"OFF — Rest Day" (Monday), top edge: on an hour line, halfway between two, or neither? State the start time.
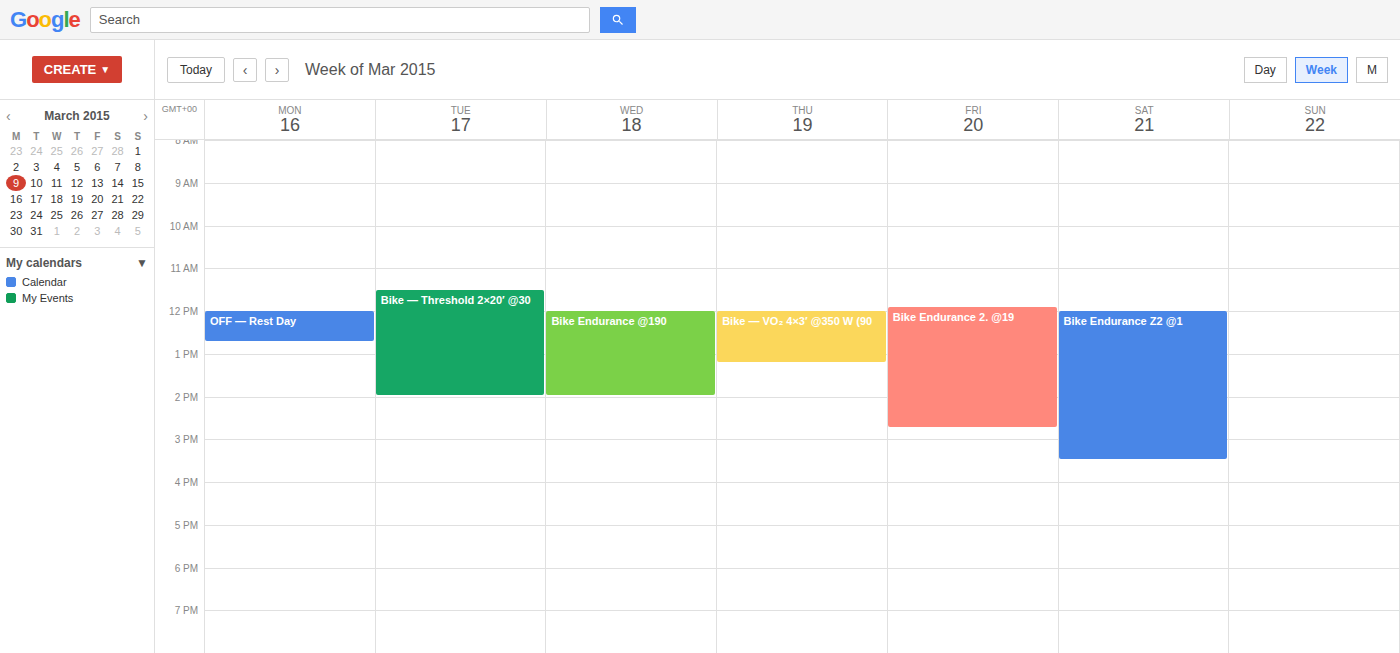
12:00 PM -- exactly on the 12 PM line.